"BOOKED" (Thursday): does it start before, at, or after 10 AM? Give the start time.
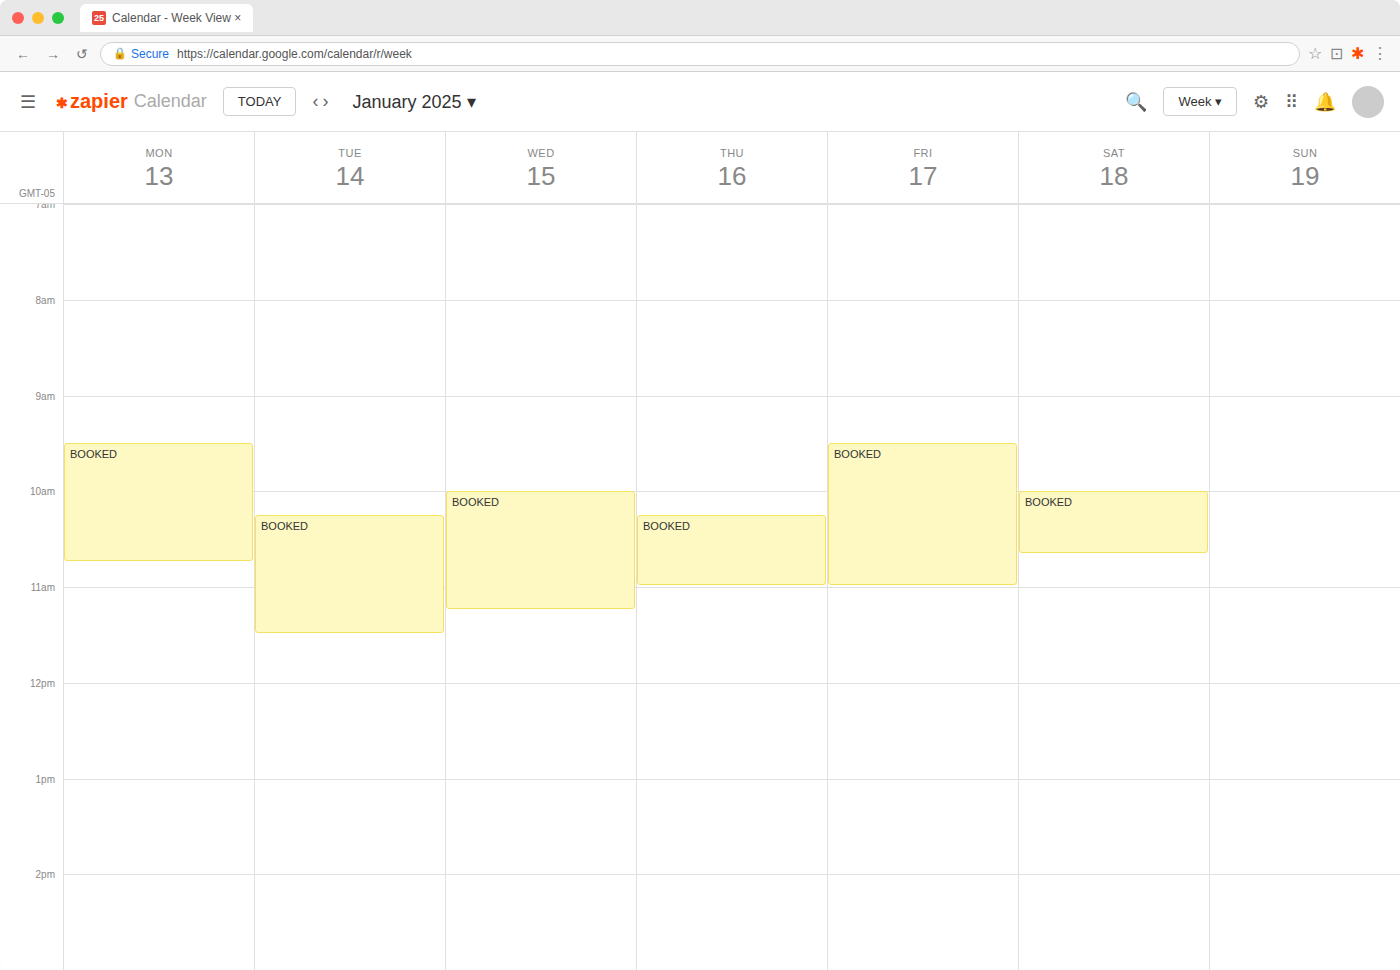
10:15 AM -- after 10 AM, 15 minutes below the 10 AM line.